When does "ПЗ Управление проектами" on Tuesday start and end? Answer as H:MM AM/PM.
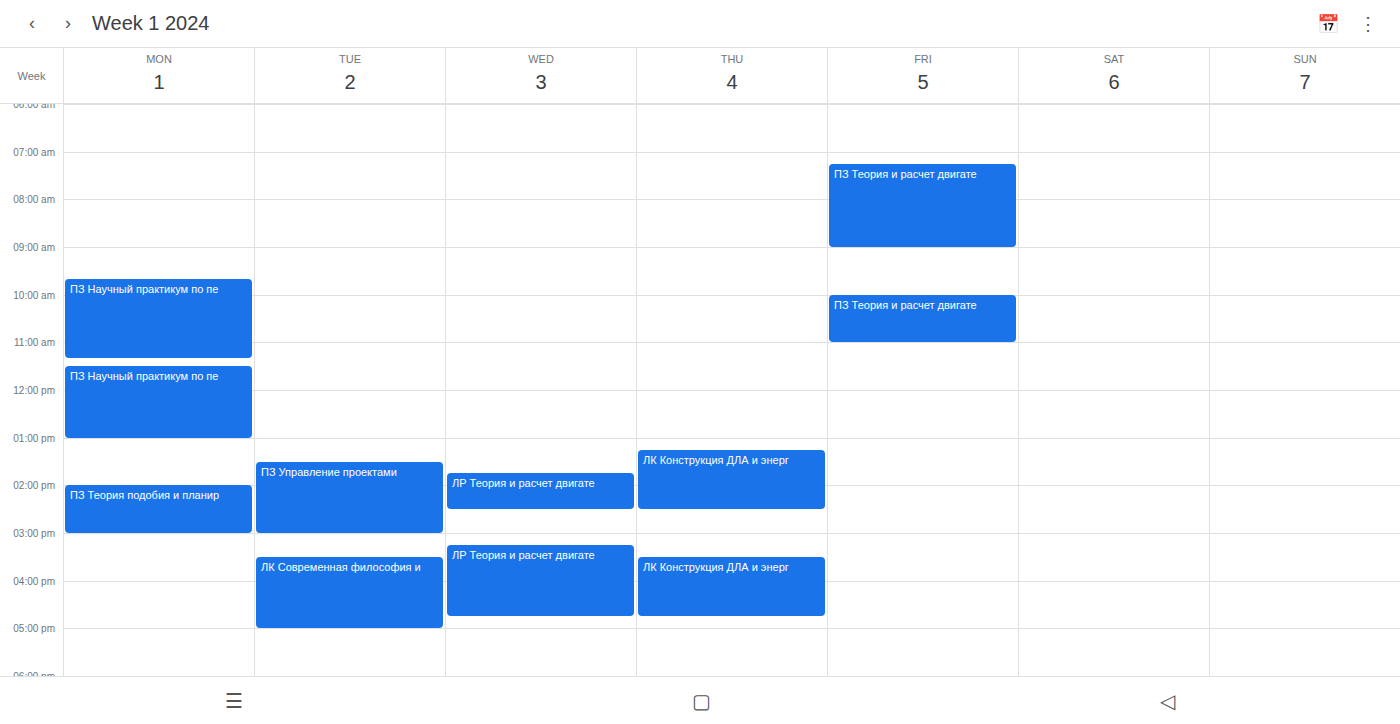
1:30 PM to 3:00 PM